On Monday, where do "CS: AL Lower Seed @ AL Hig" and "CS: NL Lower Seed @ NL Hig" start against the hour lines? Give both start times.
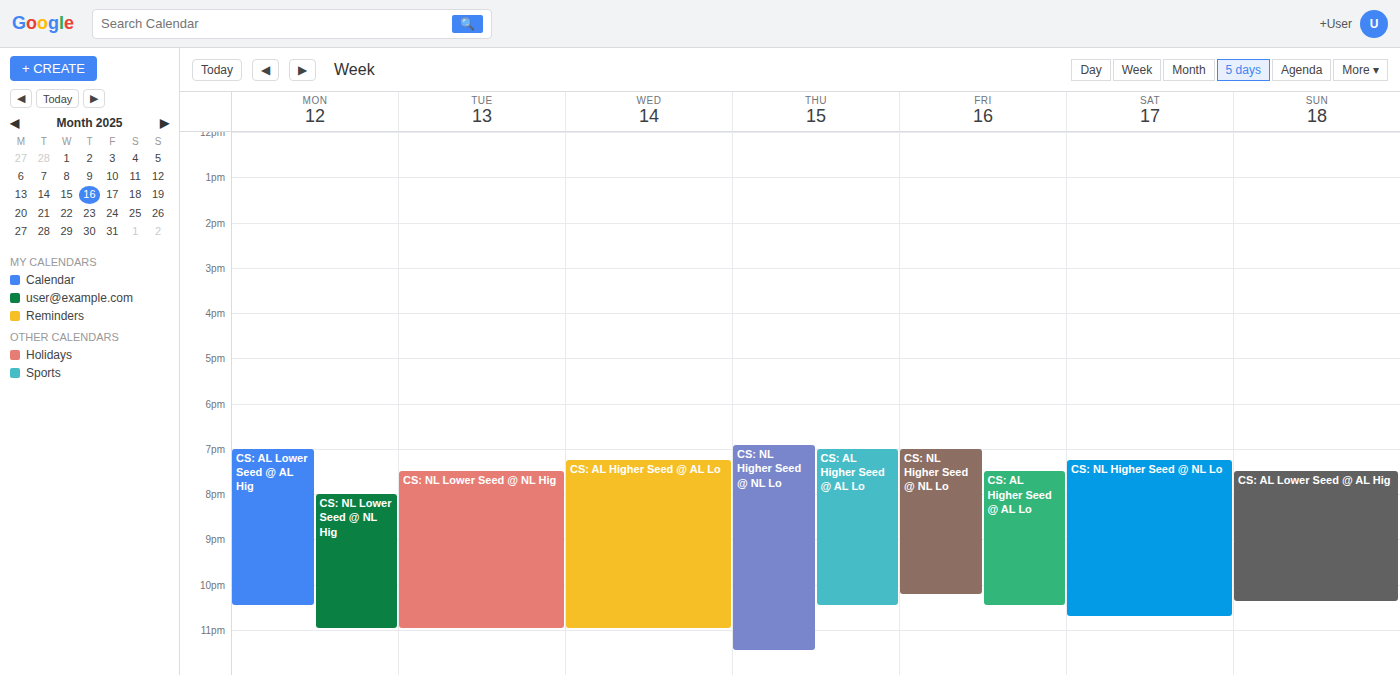
"CS: AL Lower Seed @ AL Hig": 7:00 PM, exactly on the 7 PM line. "CS: NL Lower Seed @ NL Hig": 8:00 PM, exactly on the 8 PM line.